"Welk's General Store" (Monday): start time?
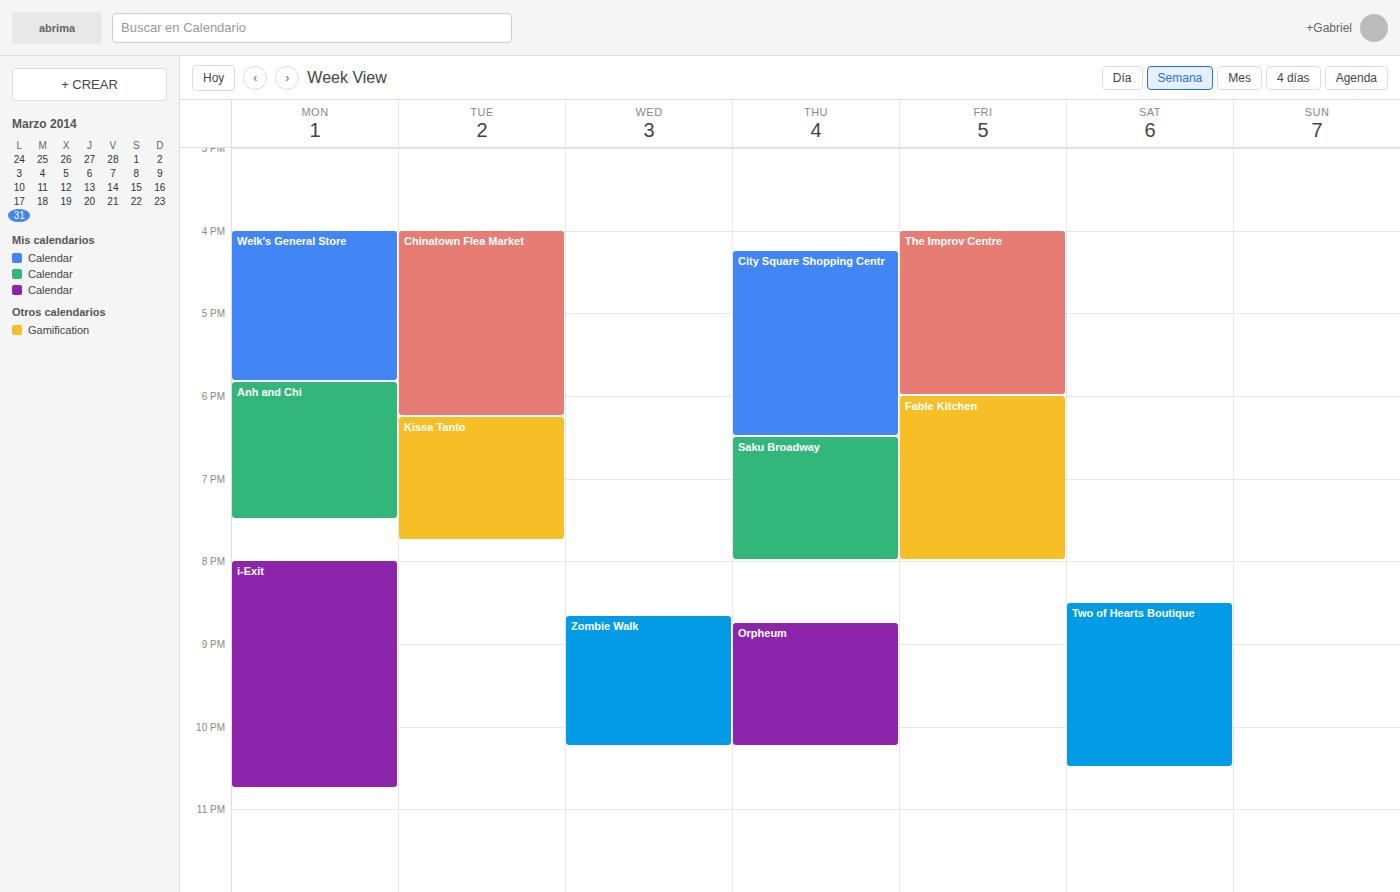
4:00 PM